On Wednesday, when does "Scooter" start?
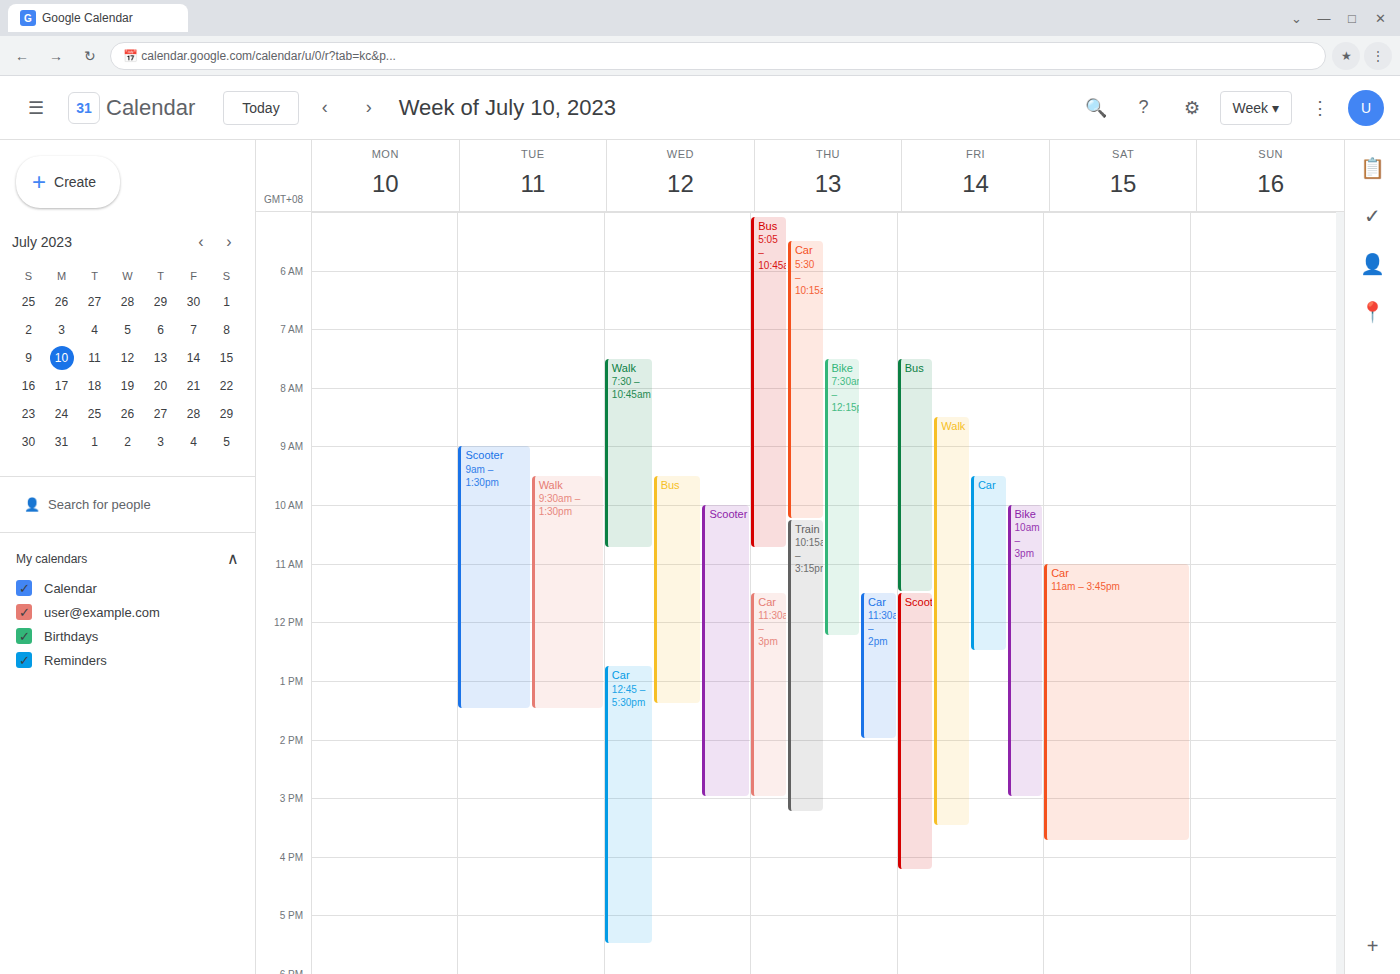
10:00 AM